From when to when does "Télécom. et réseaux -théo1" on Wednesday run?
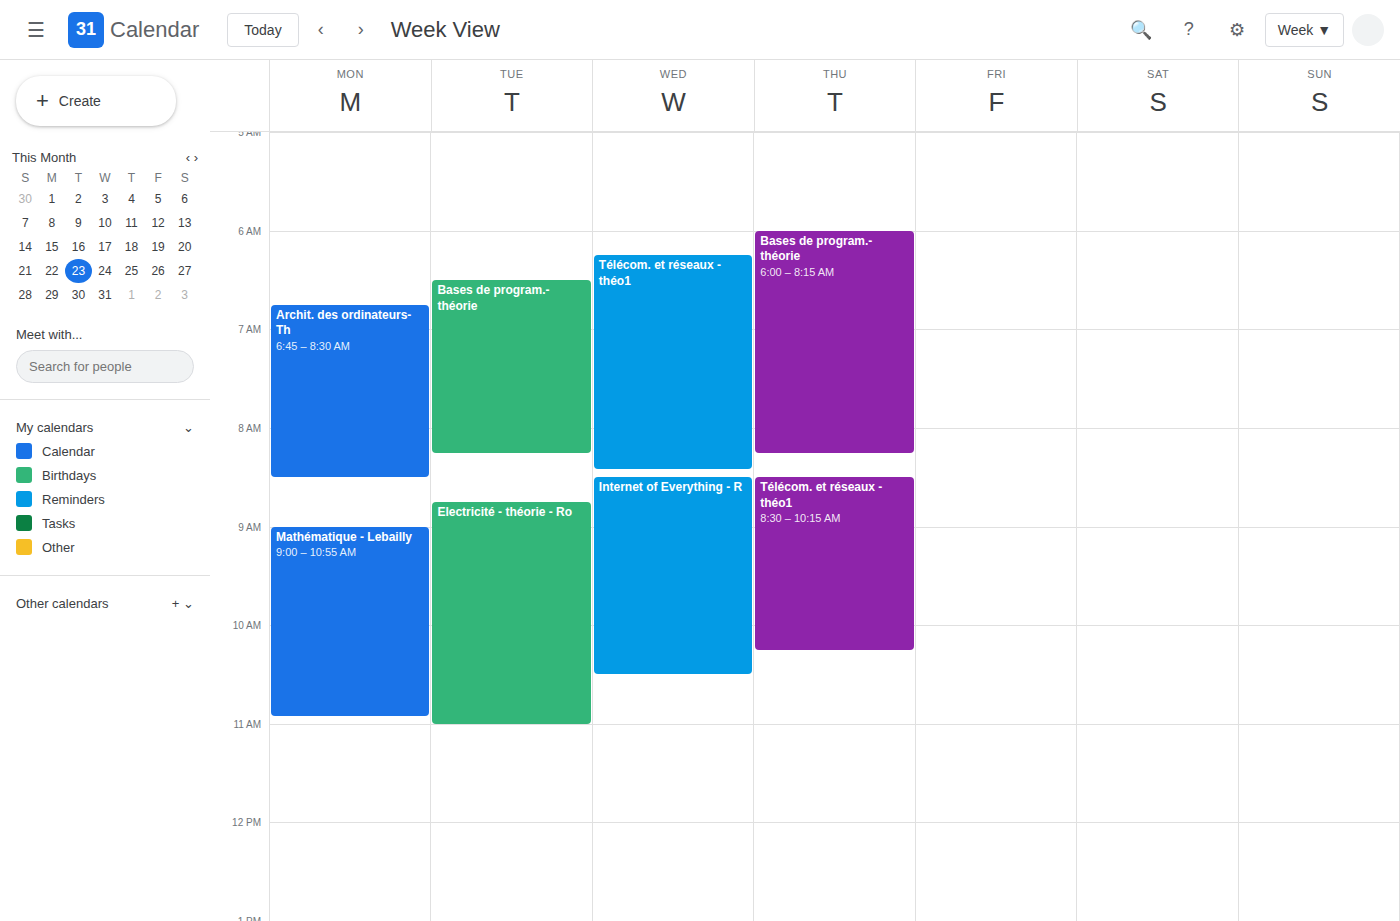
6:15 AM to 8:25 AM